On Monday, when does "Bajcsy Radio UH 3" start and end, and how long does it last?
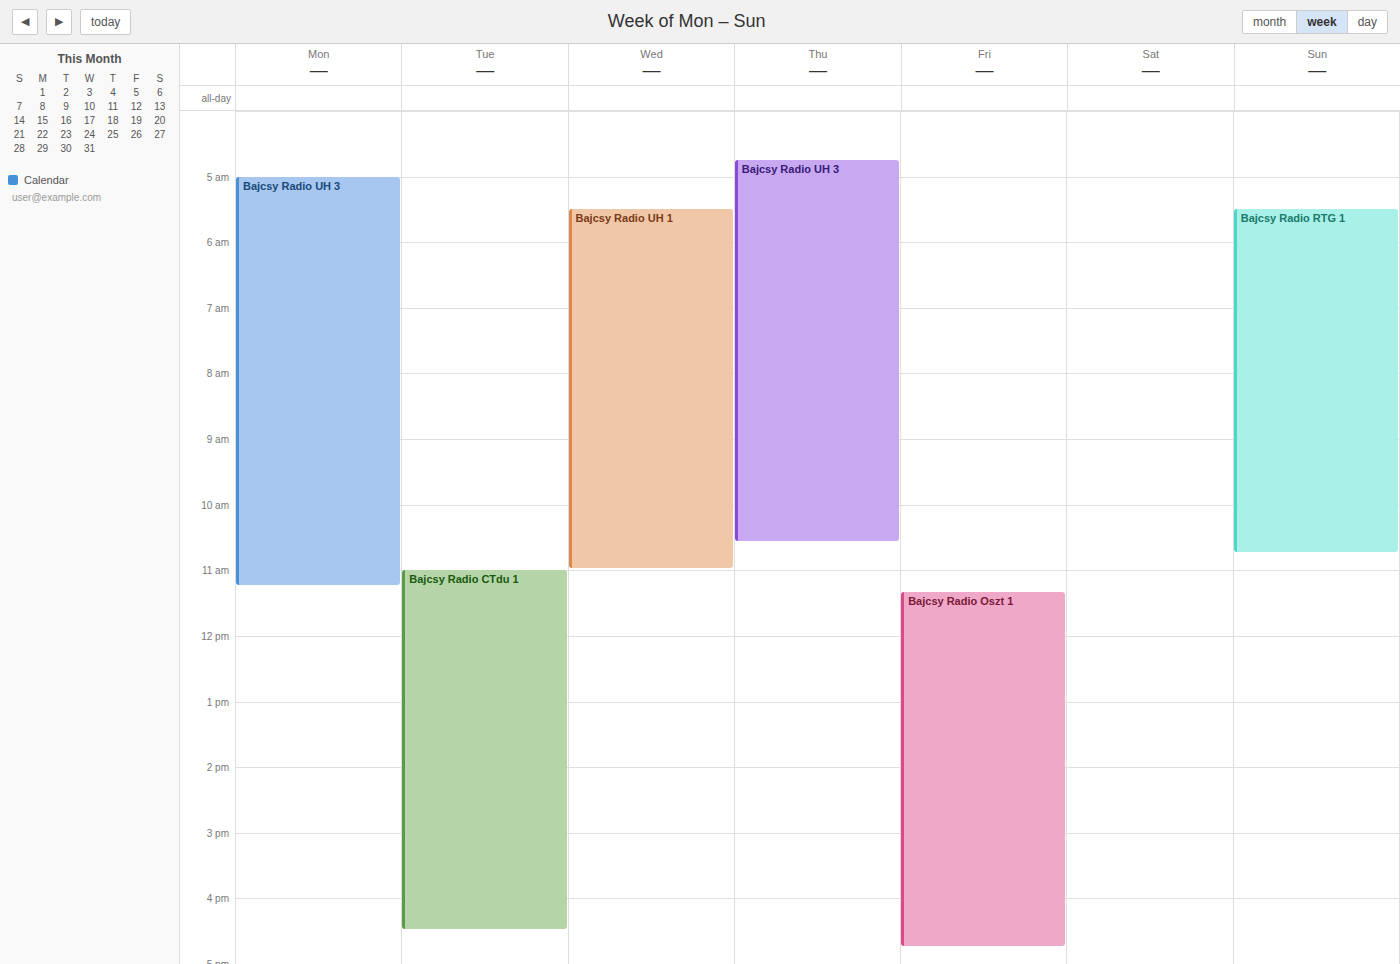
5:00 AM to 11:15 AM, 6 hours 15 minutes